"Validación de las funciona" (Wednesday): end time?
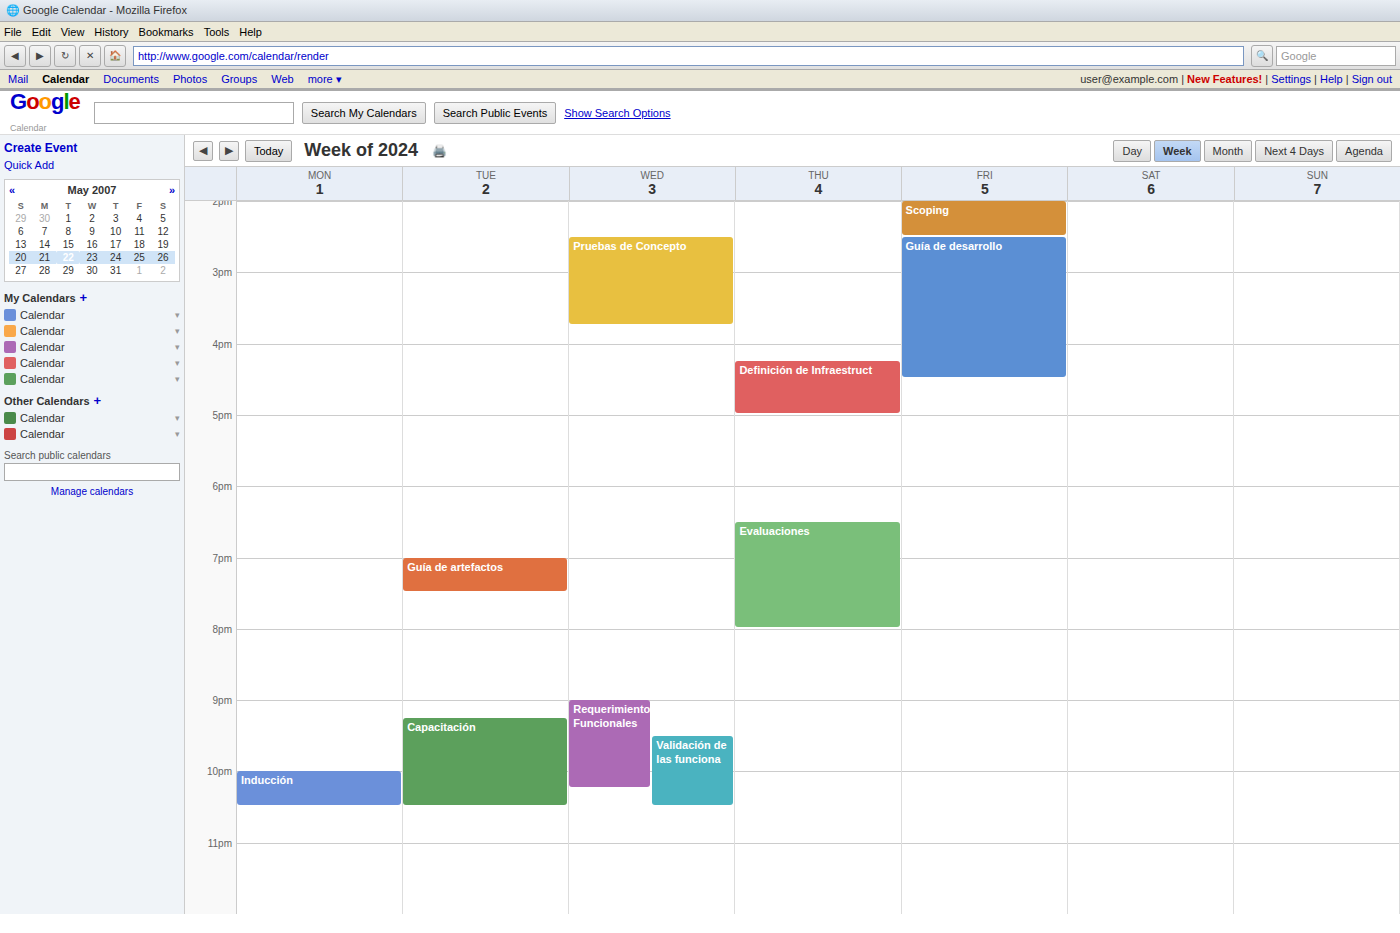
10:30 PM